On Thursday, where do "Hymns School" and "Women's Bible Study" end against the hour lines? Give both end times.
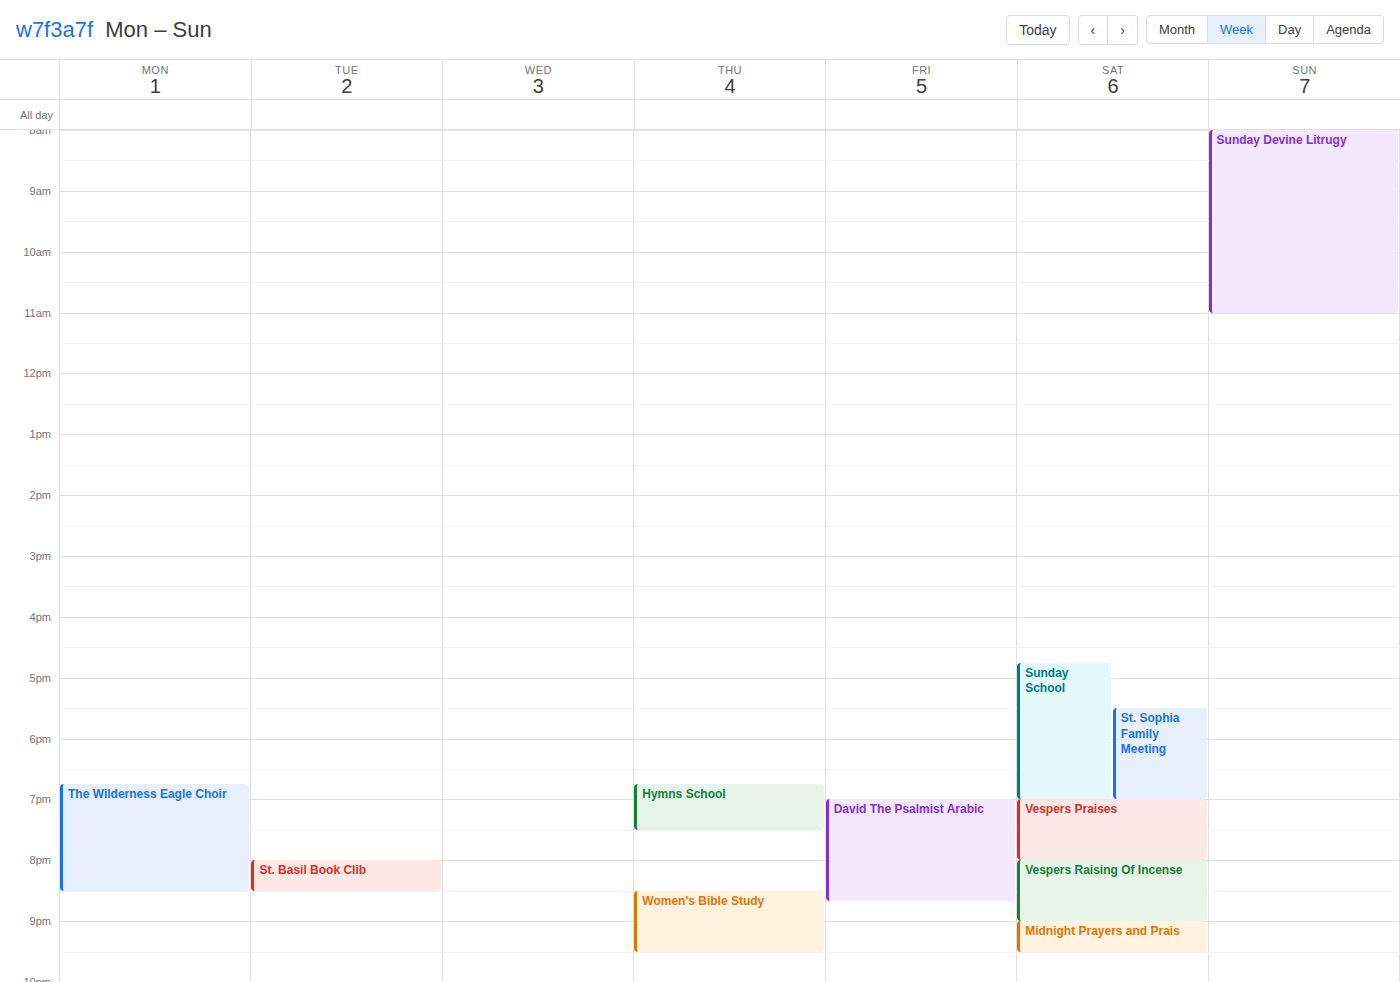
"Hymns School": 7:30 PM, halfway between the 7 PM and 8 PM lines. "Women's Bible Study": 9:30 PM, halfway between the 9 PM and 10 PM lines.